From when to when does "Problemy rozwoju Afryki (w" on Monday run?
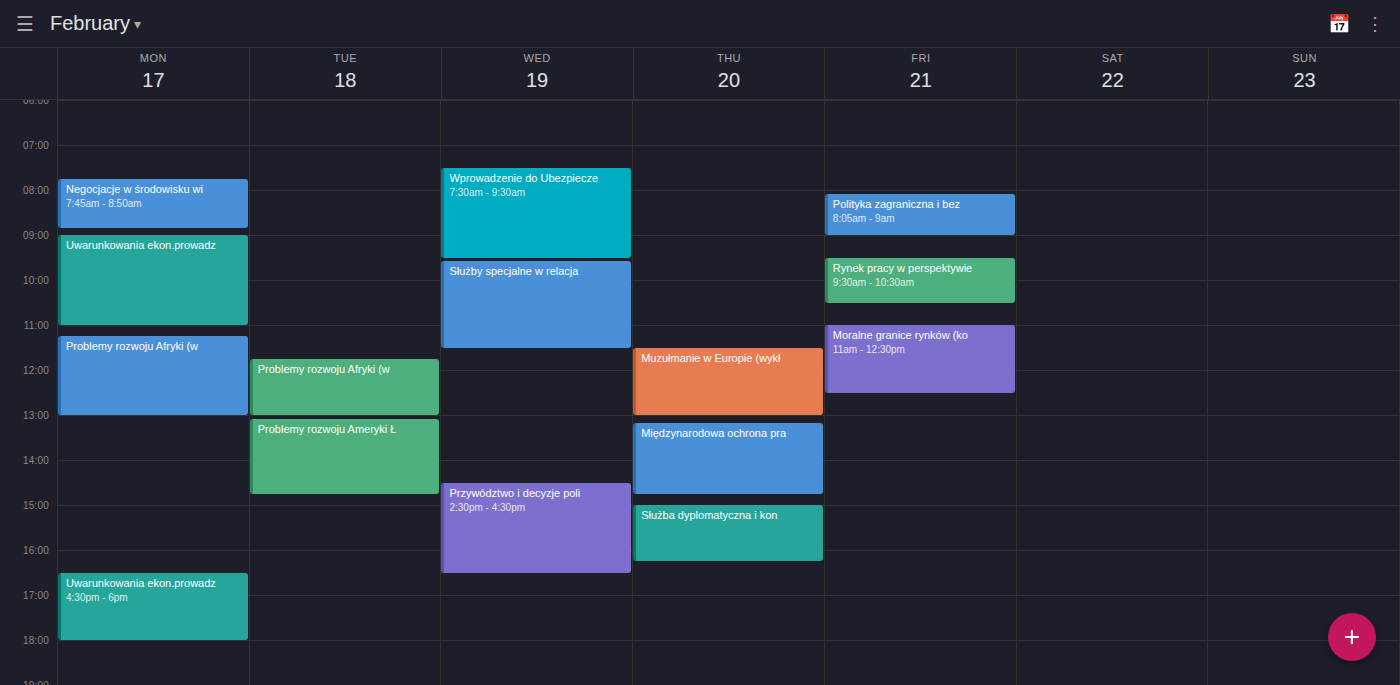
11:15 to 13:00